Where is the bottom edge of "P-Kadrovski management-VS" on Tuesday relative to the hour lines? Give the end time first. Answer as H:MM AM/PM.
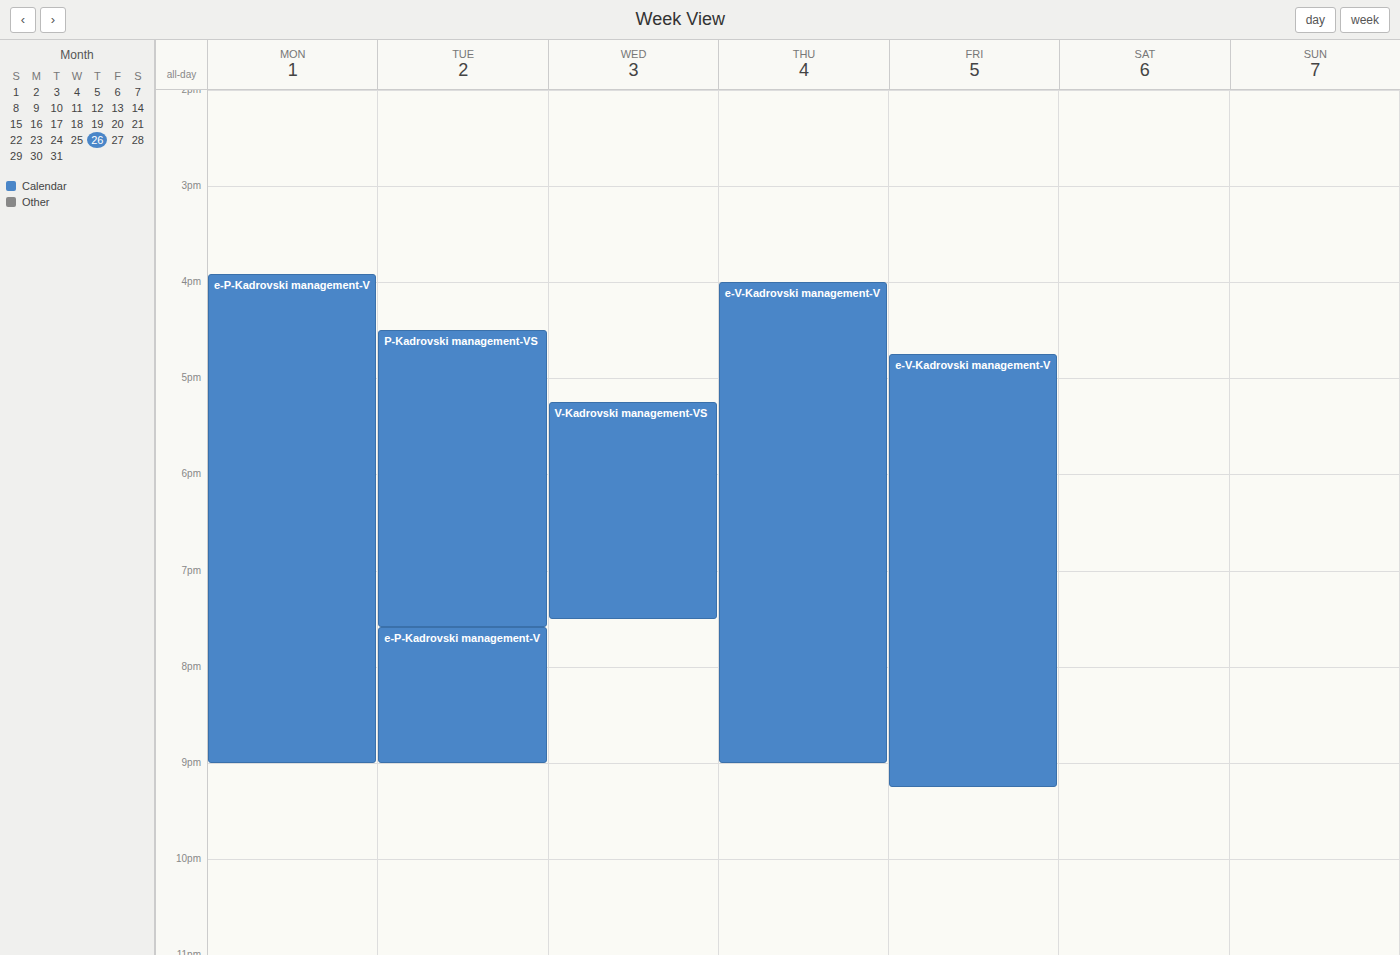
7:35 PM -- neither: 35 minutes below the 7 PM line and 25 minutes above the 8 PM line.